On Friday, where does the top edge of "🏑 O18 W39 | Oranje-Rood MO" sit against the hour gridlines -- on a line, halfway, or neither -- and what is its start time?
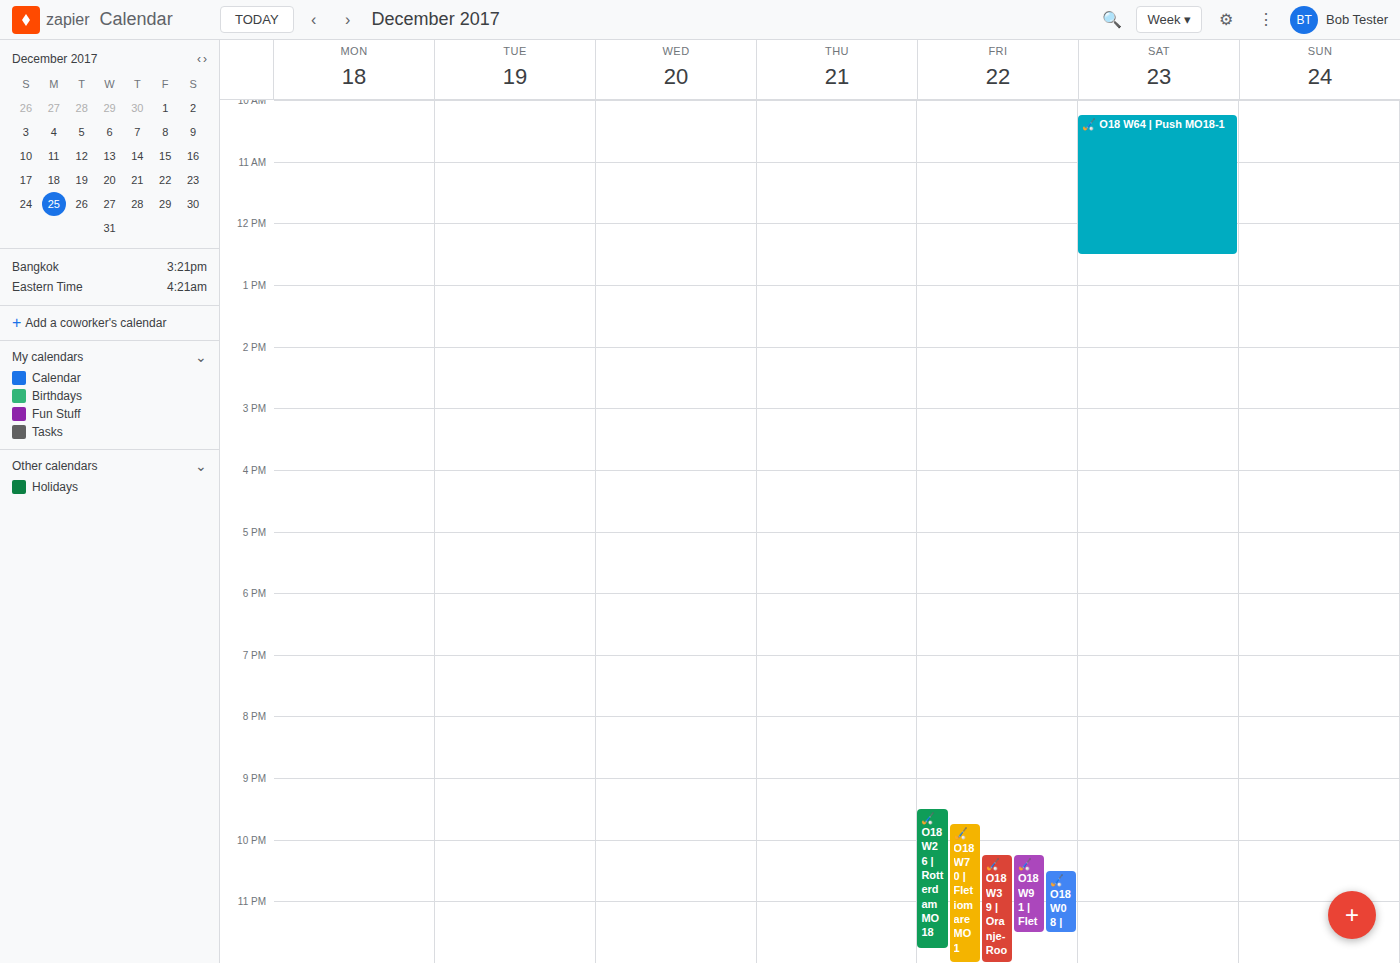
10:15 PM -- neither: a quarter of the way from the 10 PM line to the 11 PM line.